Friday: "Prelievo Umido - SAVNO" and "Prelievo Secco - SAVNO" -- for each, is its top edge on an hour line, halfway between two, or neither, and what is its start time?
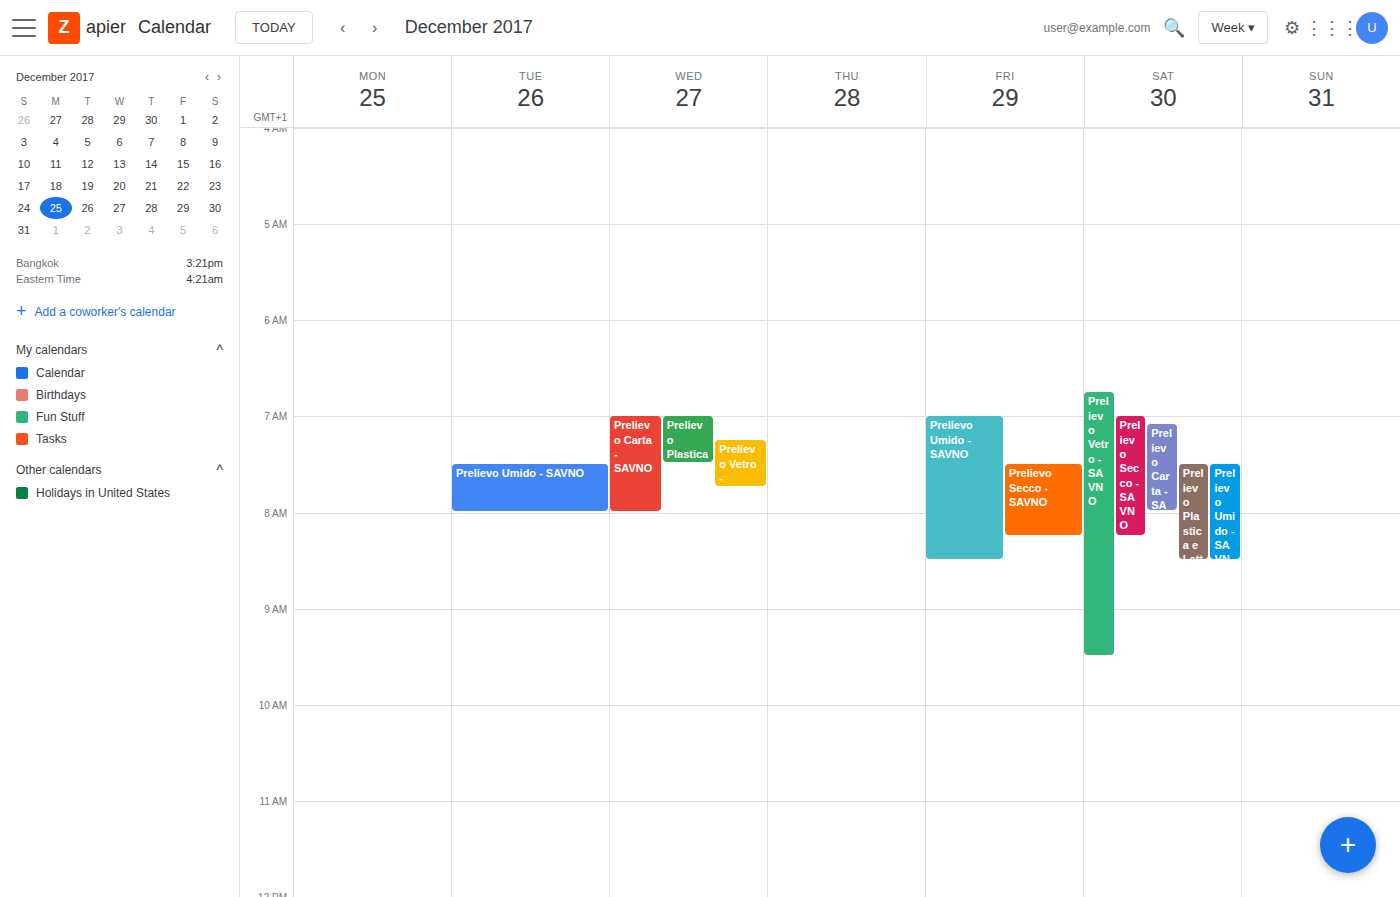
"Prelievo Umido - SAVNO": 7:00 AM, exactly on the 7 AM line. "Prelievo Secco - SAVNO": 7:30 AM, halfway between the 7 AM and 8 AM lines.